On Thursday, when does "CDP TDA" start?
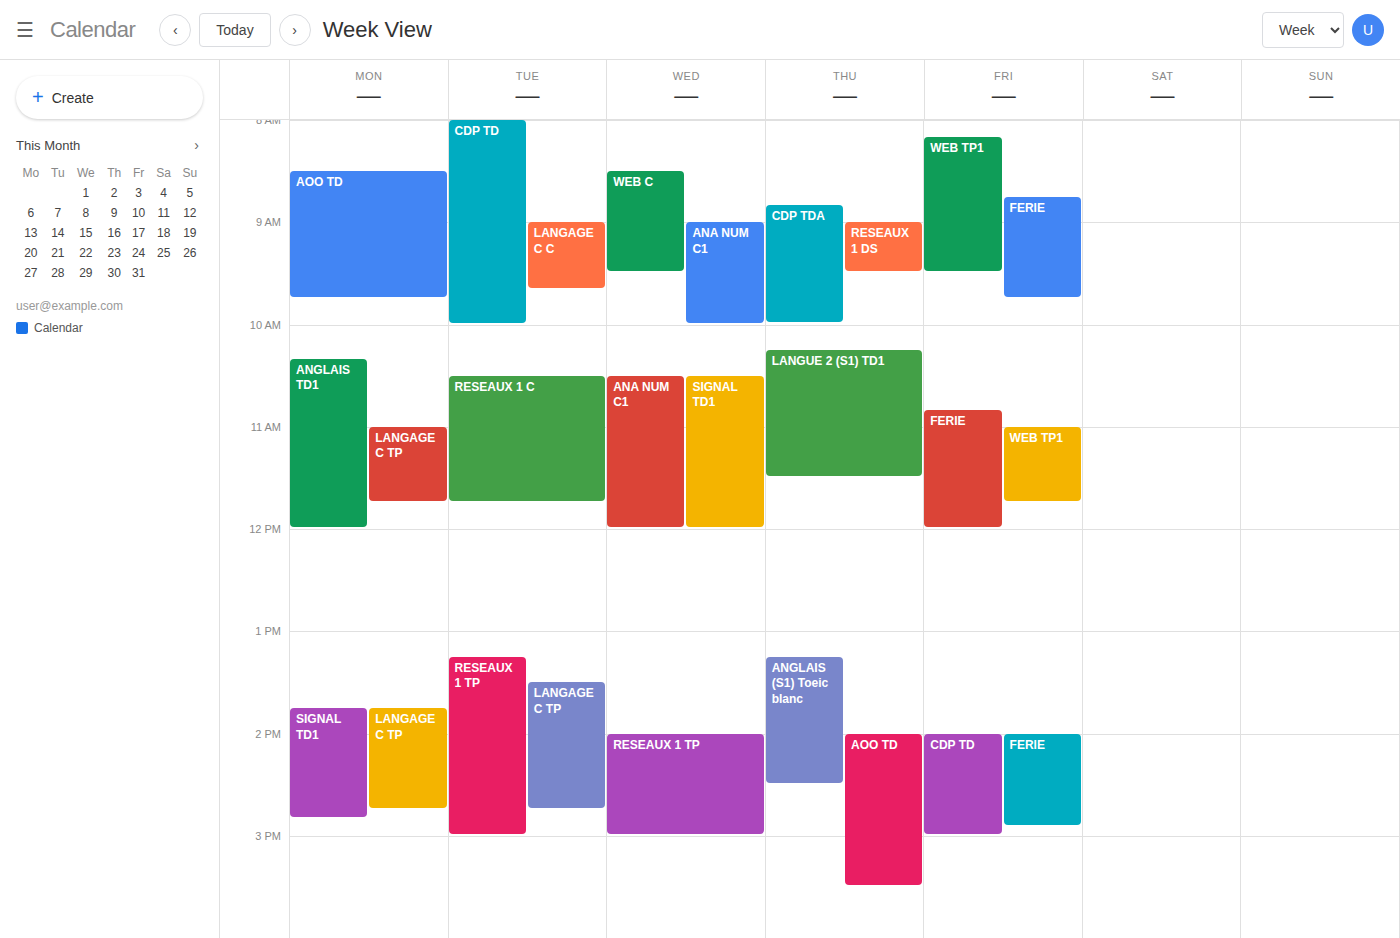
8:50 AM